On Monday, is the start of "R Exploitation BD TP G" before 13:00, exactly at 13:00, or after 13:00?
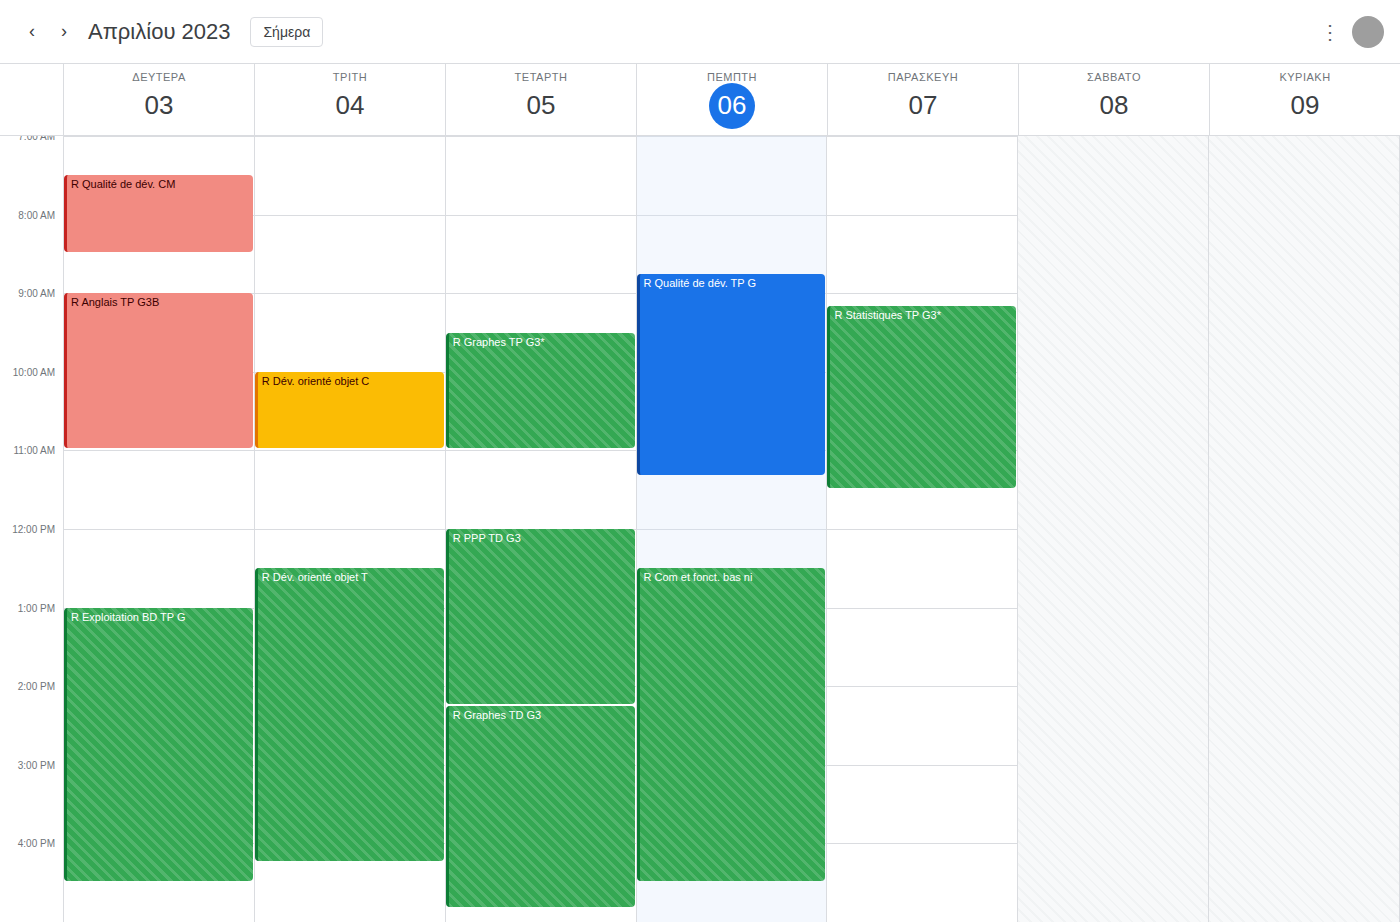
13:00 -- exactly at 13:00, on the 13:00 line.